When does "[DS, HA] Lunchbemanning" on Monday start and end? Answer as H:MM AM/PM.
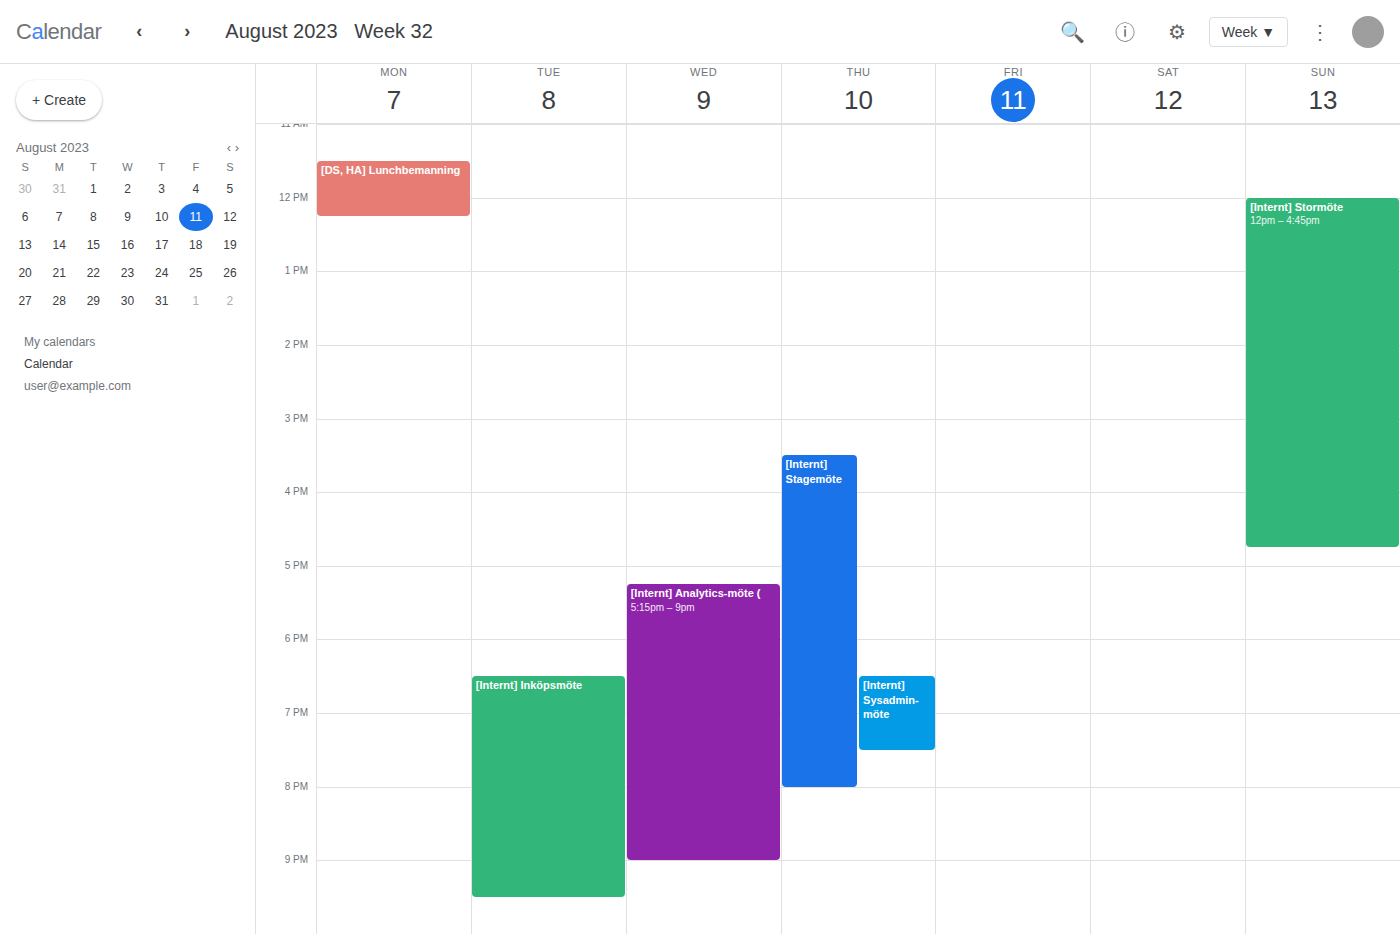
11:30 AM to 12:15 PM